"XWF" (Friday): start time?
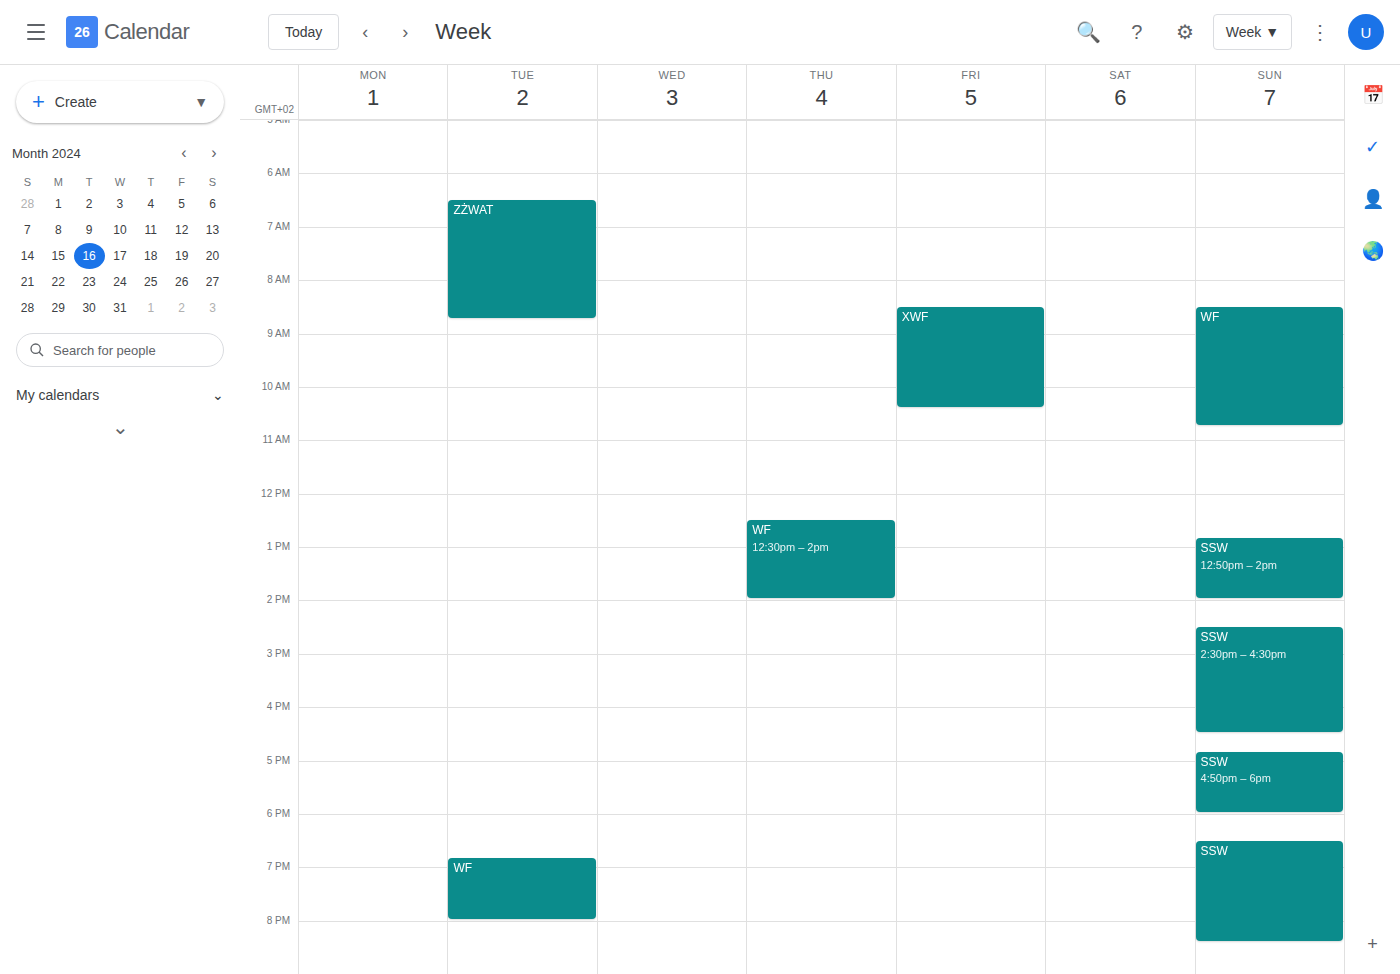
08:30